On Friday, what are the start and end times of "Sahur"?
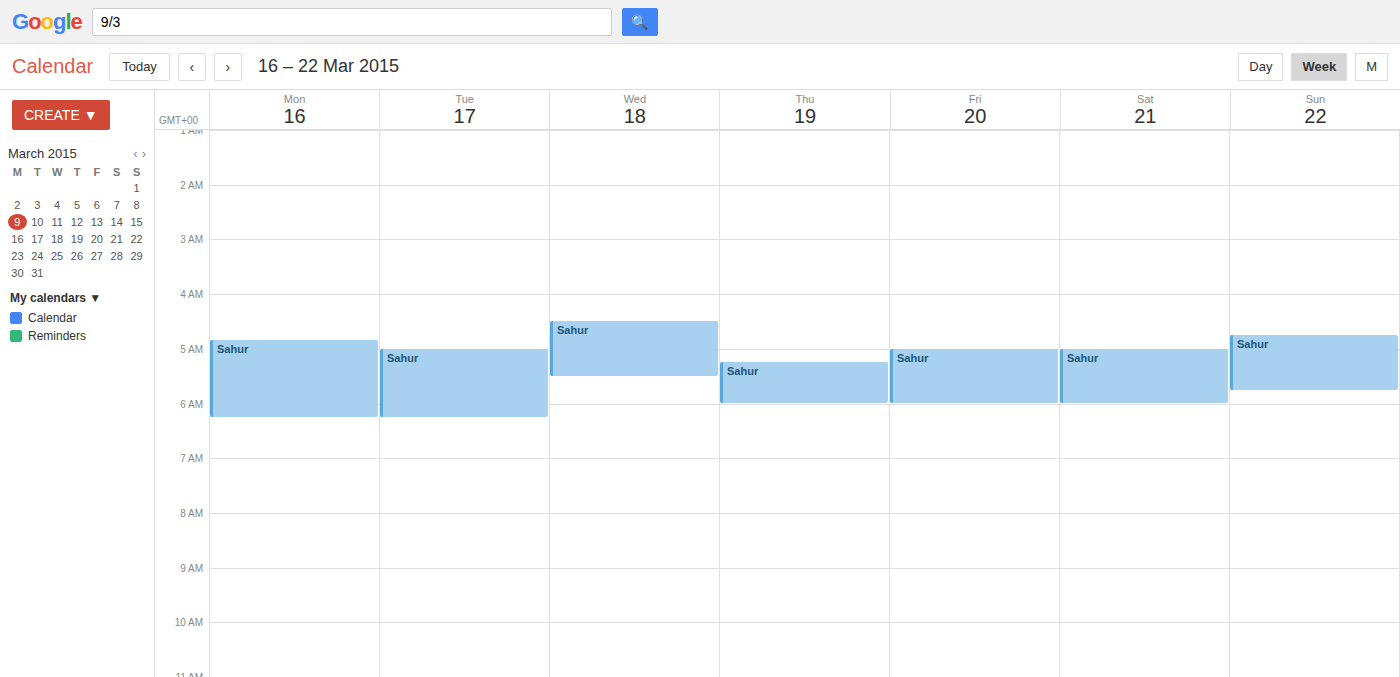
5:00 AM to 6:00 AM